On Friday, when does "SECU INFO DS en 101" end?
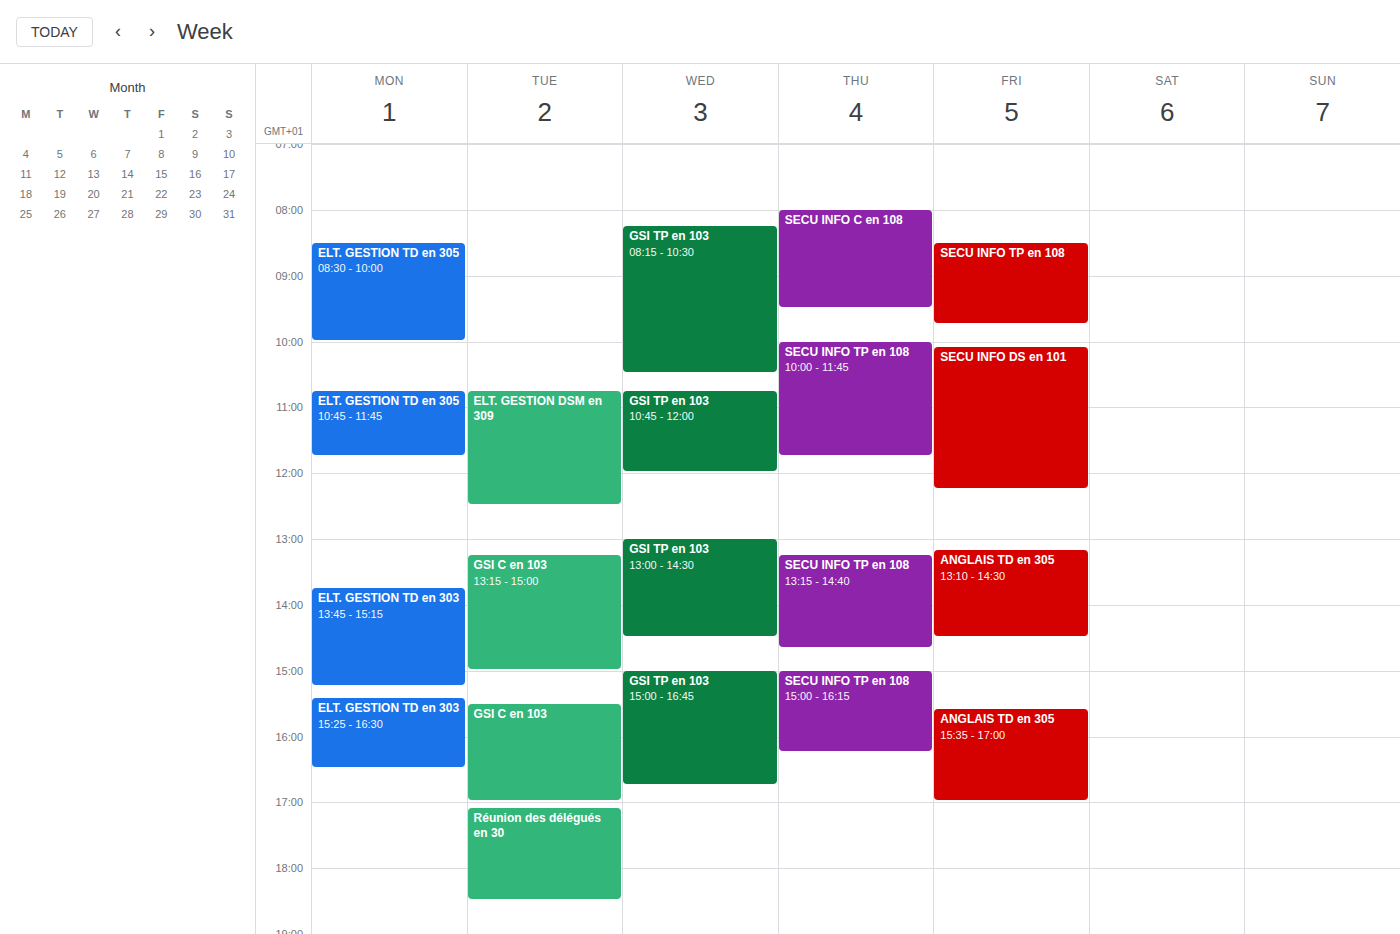
12:15